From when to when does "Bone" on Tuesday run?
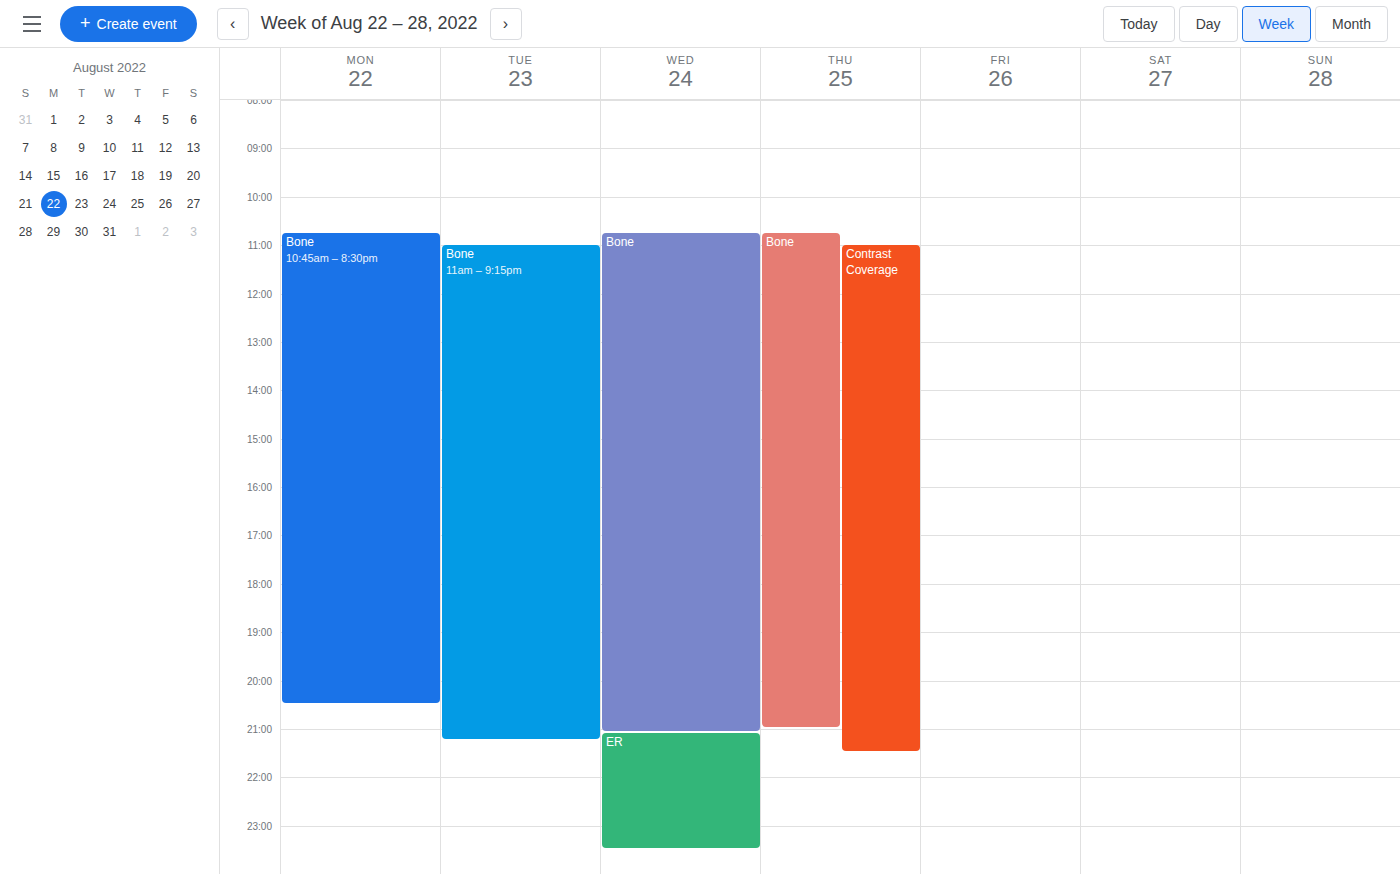
11:00 AM to 9:15 PM